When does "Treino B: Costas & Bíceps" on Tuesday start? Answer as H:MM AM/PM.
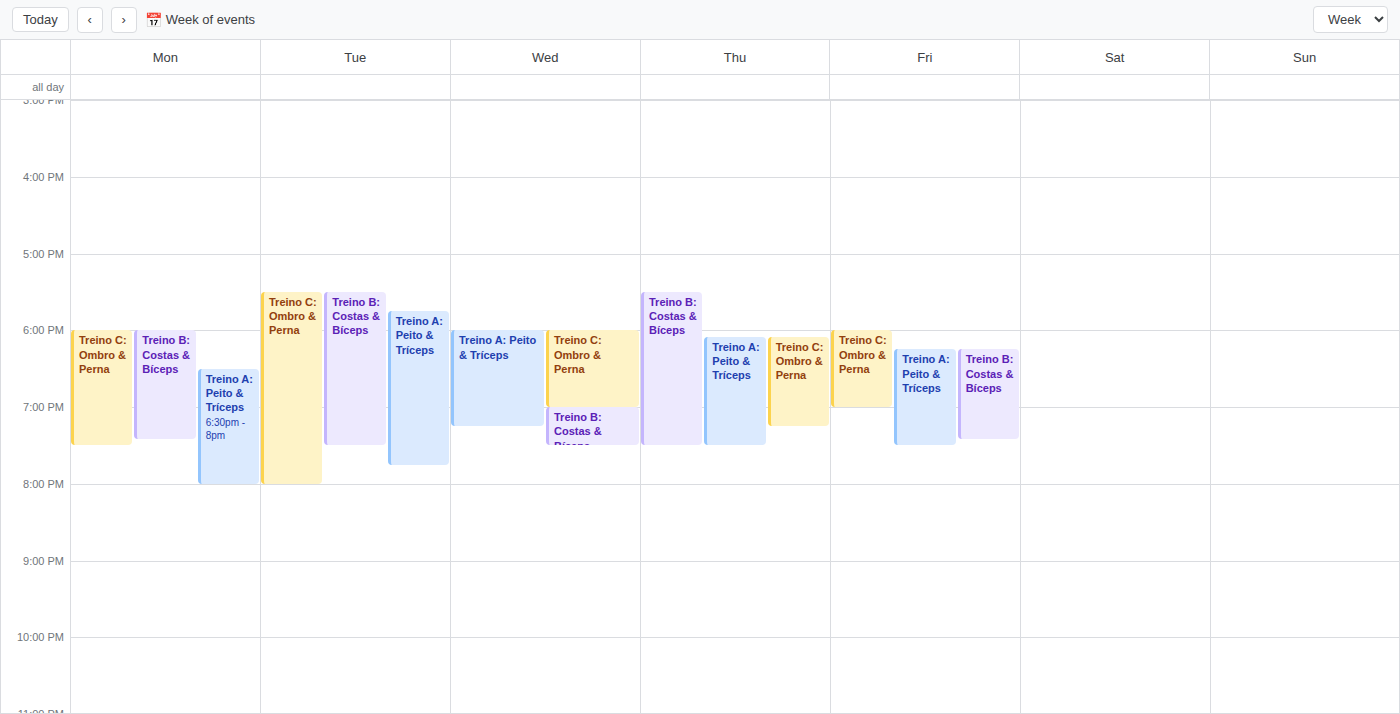
5:30 PM